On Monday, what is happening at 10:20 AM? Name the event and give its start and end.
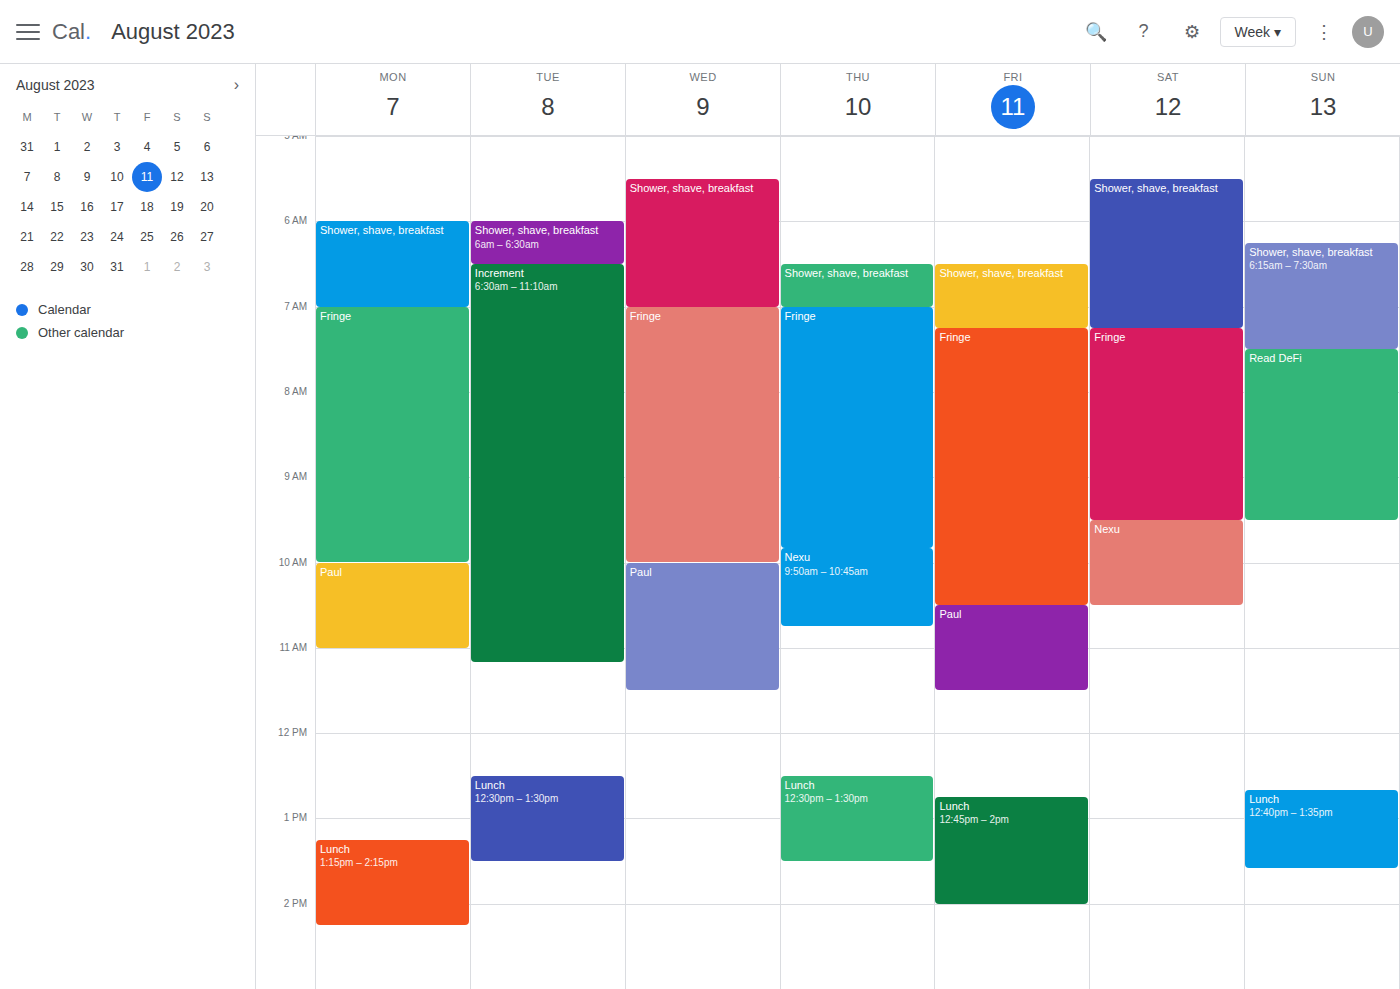
"Paul", 10:00 AM to 11:00 AM